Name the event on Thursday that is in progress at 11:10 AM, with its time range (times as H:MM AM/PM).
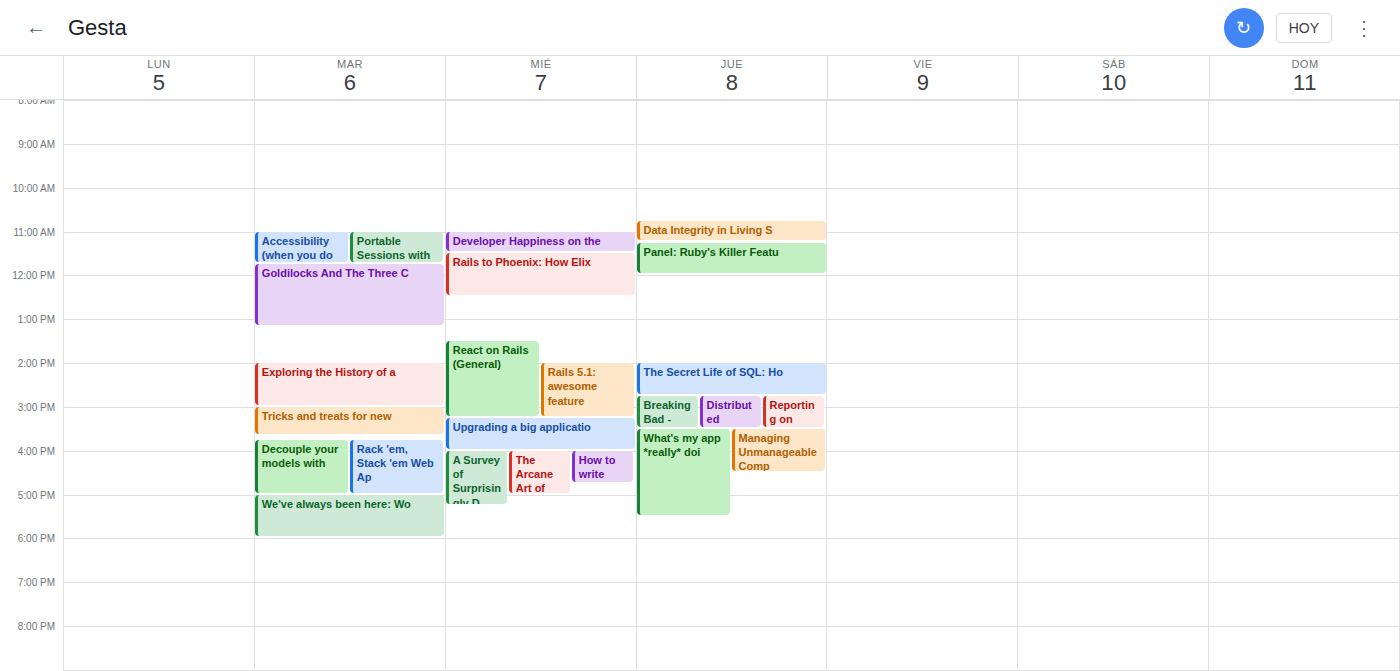
"Data Integrity in Living S", 10:45 AM to 11:15 AM